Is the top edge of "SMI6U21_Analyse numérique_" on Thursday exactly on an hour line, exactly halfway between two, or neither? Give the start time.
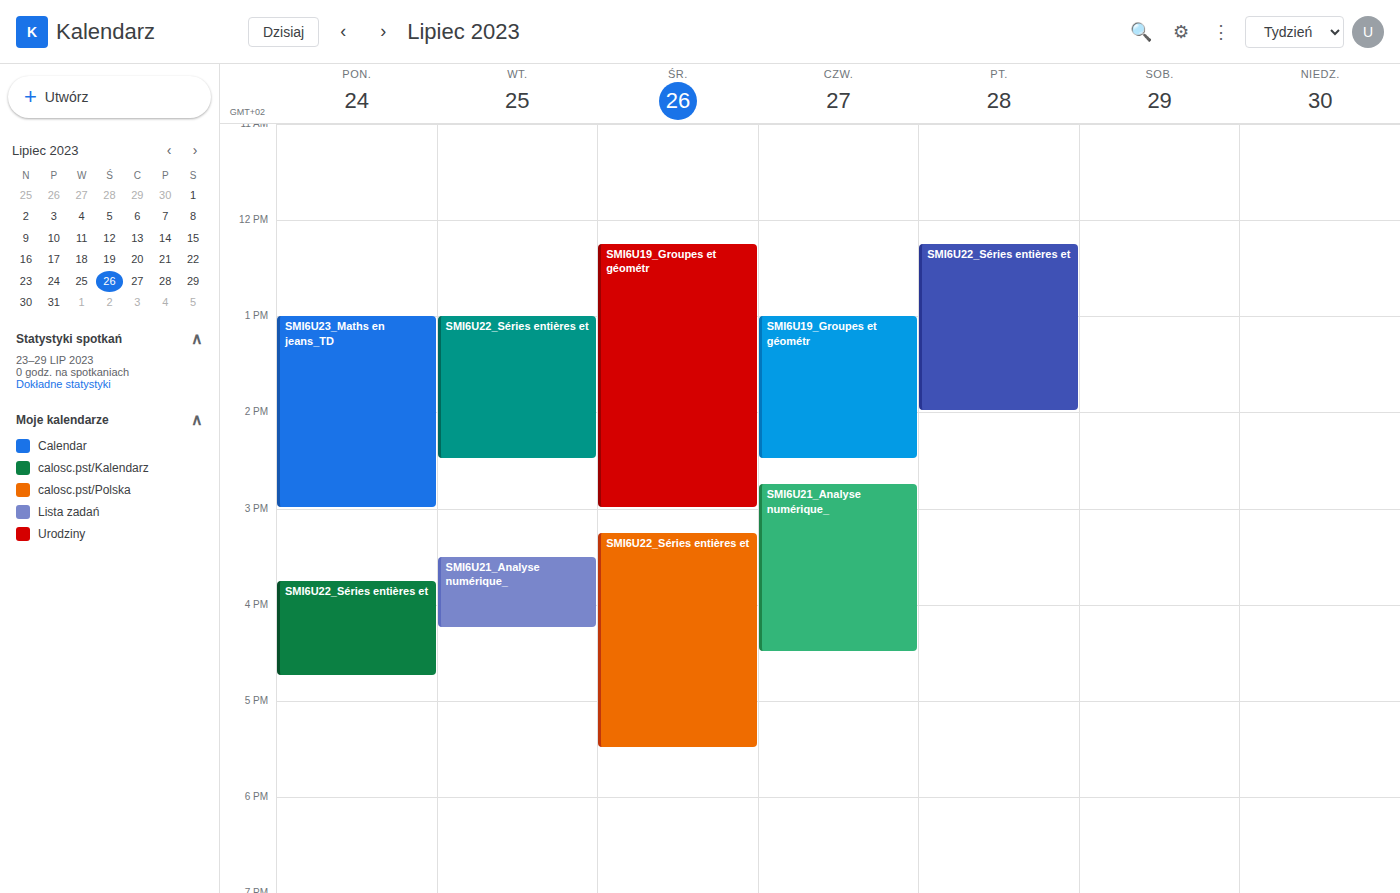
2:45 PM -- neither: three quarters of the way from the 2 PM line to the 3 PM line.